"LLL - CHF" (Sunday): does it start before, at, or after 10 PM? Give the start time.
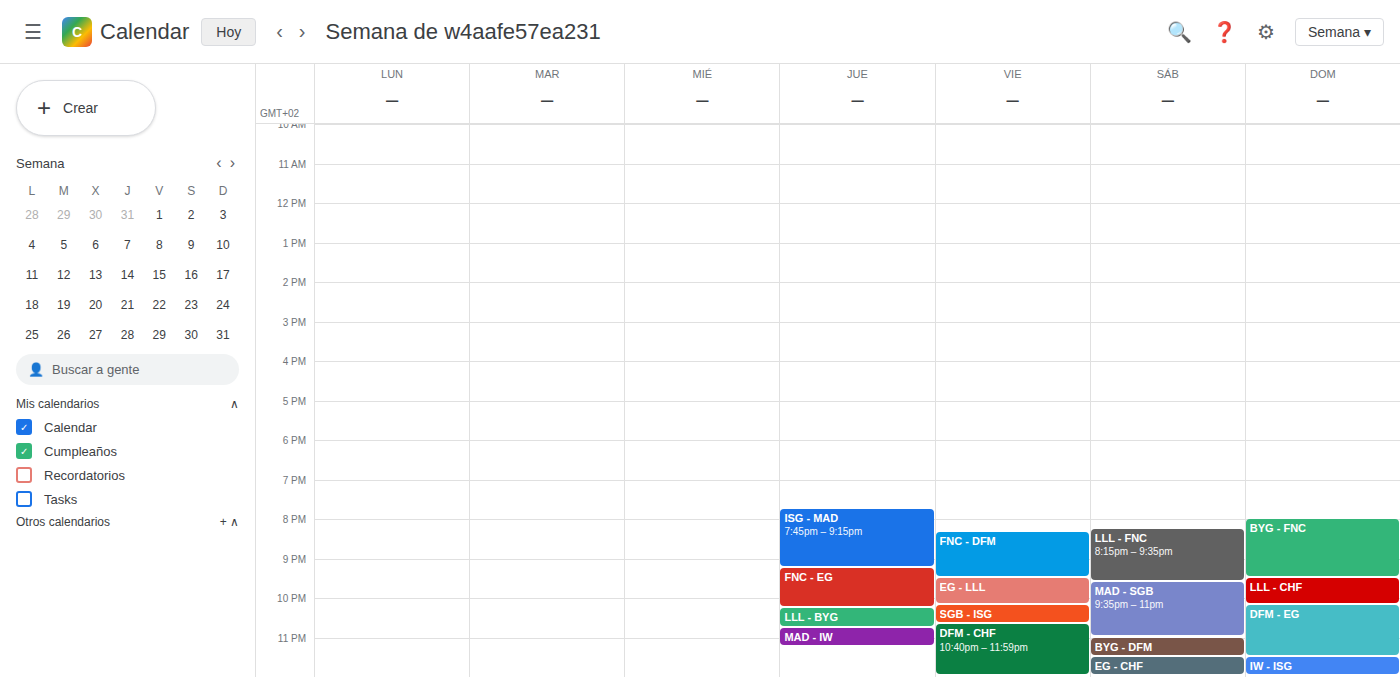
9:30 PM -- before 10 PM, 30 minutes above the 10 PM line.